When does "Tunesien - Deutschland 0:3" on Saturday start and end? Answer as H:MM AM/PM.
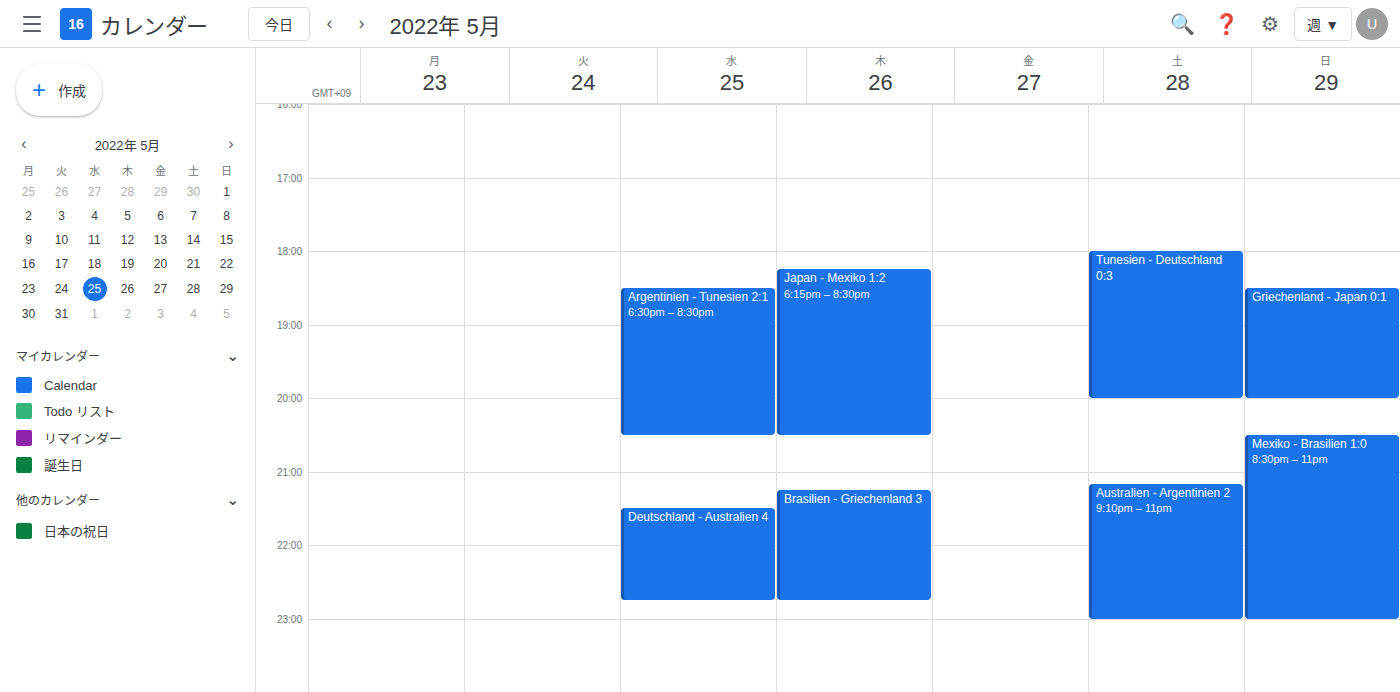
6:00 PM to 8:00 PM